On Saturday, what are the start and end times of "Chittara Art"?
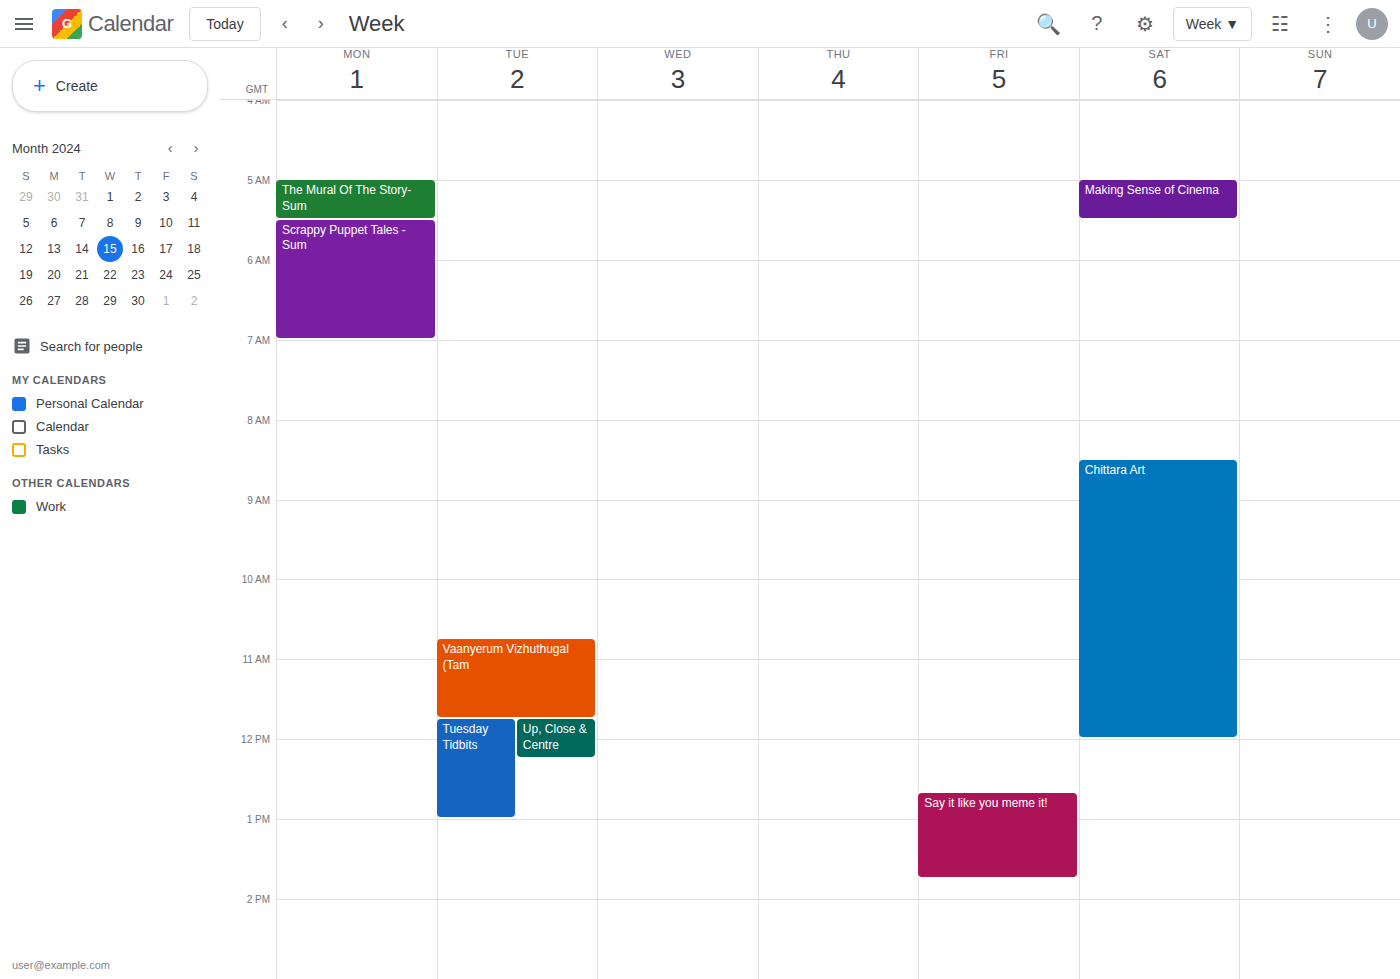
8:30 AM to 12:00 PM